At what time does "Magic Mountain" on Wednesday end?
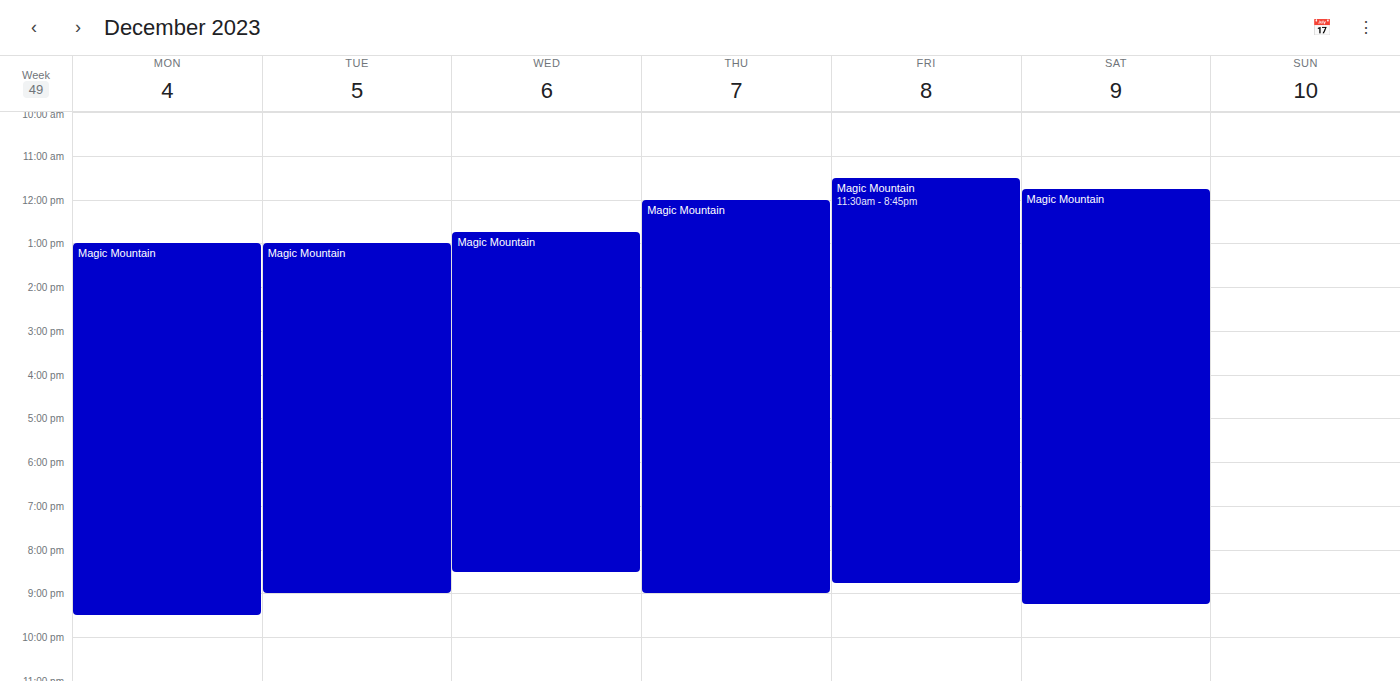
8:30 PM